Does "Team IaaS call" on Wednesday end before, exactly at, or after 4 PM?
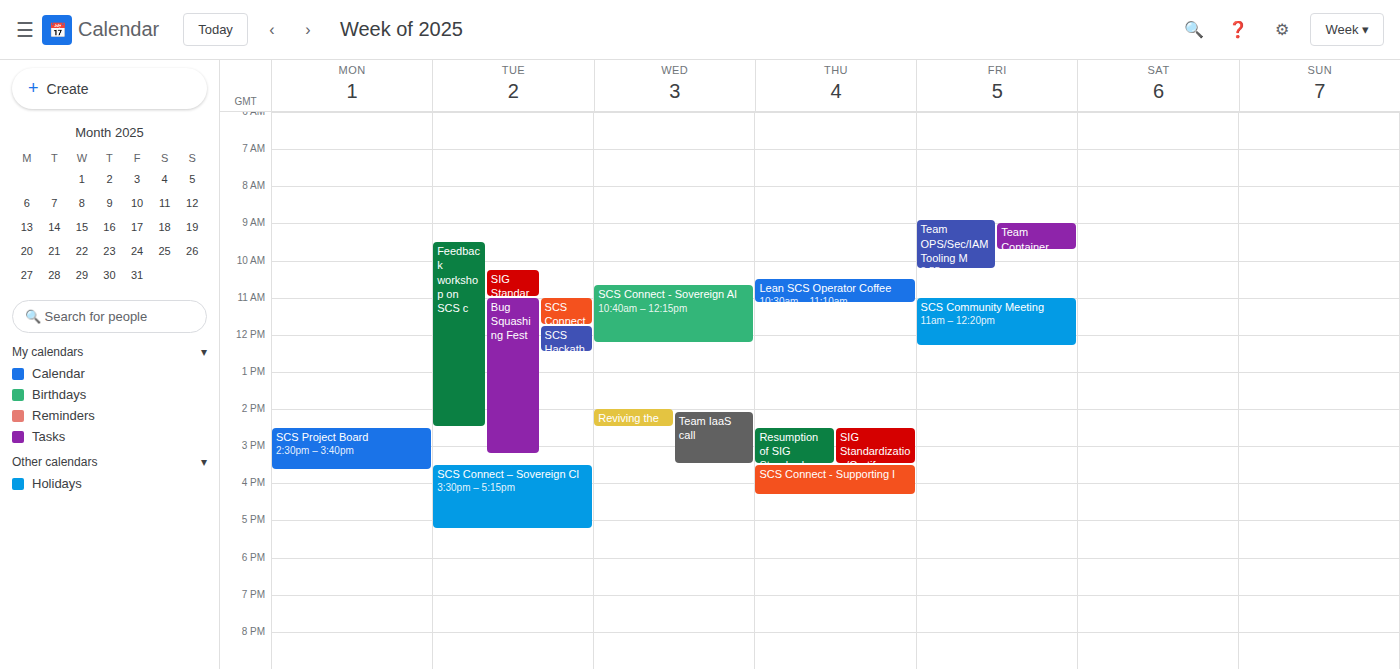
3:30 PM -- before 4 PM, 30 minutes above the 4 PM line.